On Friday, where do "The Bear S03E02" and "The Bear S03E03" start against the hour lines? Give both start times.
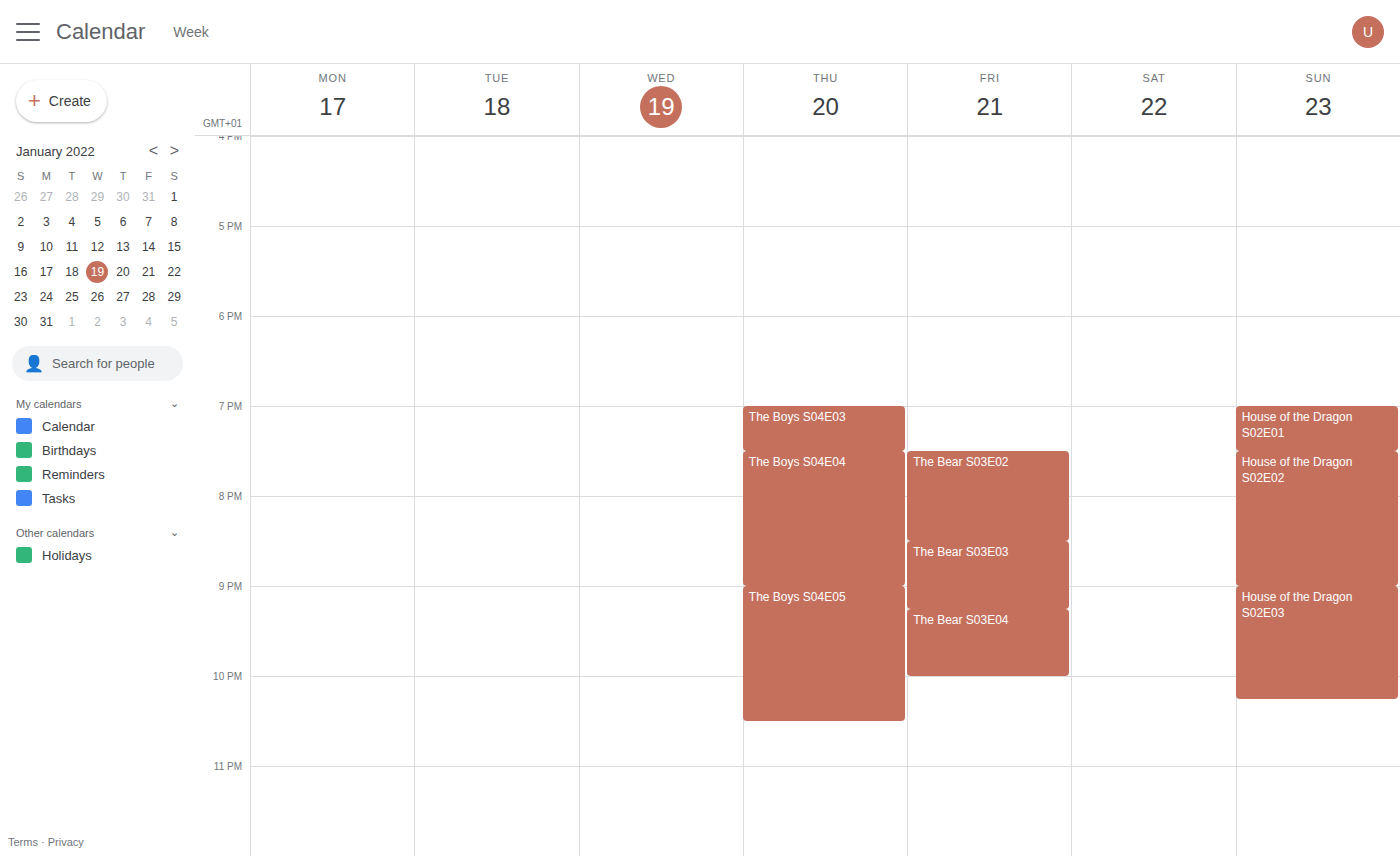
"The Bear S03E02": 19:30, halfway between the 19:00 and 20:00 lines. "The Bear S03E03": 20:30, halfway between the 20:00 and 21:00 lines.